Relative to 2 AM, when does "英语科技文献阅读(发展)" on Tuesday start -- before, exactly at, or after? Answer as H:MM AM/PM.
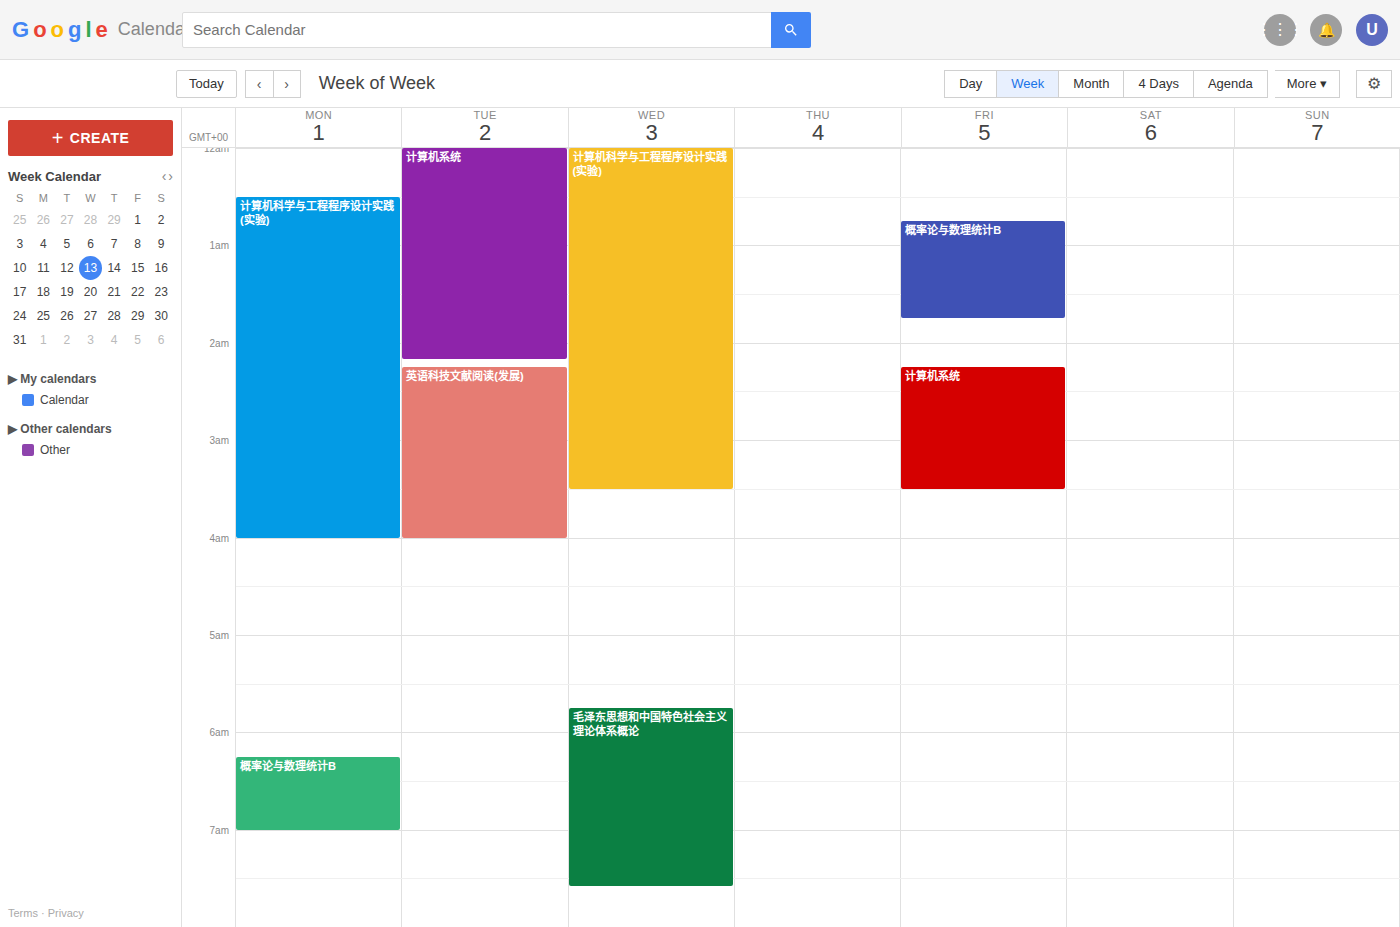
2:15 AM -- after 2 AM, 15 minutes below the 2 AM line.